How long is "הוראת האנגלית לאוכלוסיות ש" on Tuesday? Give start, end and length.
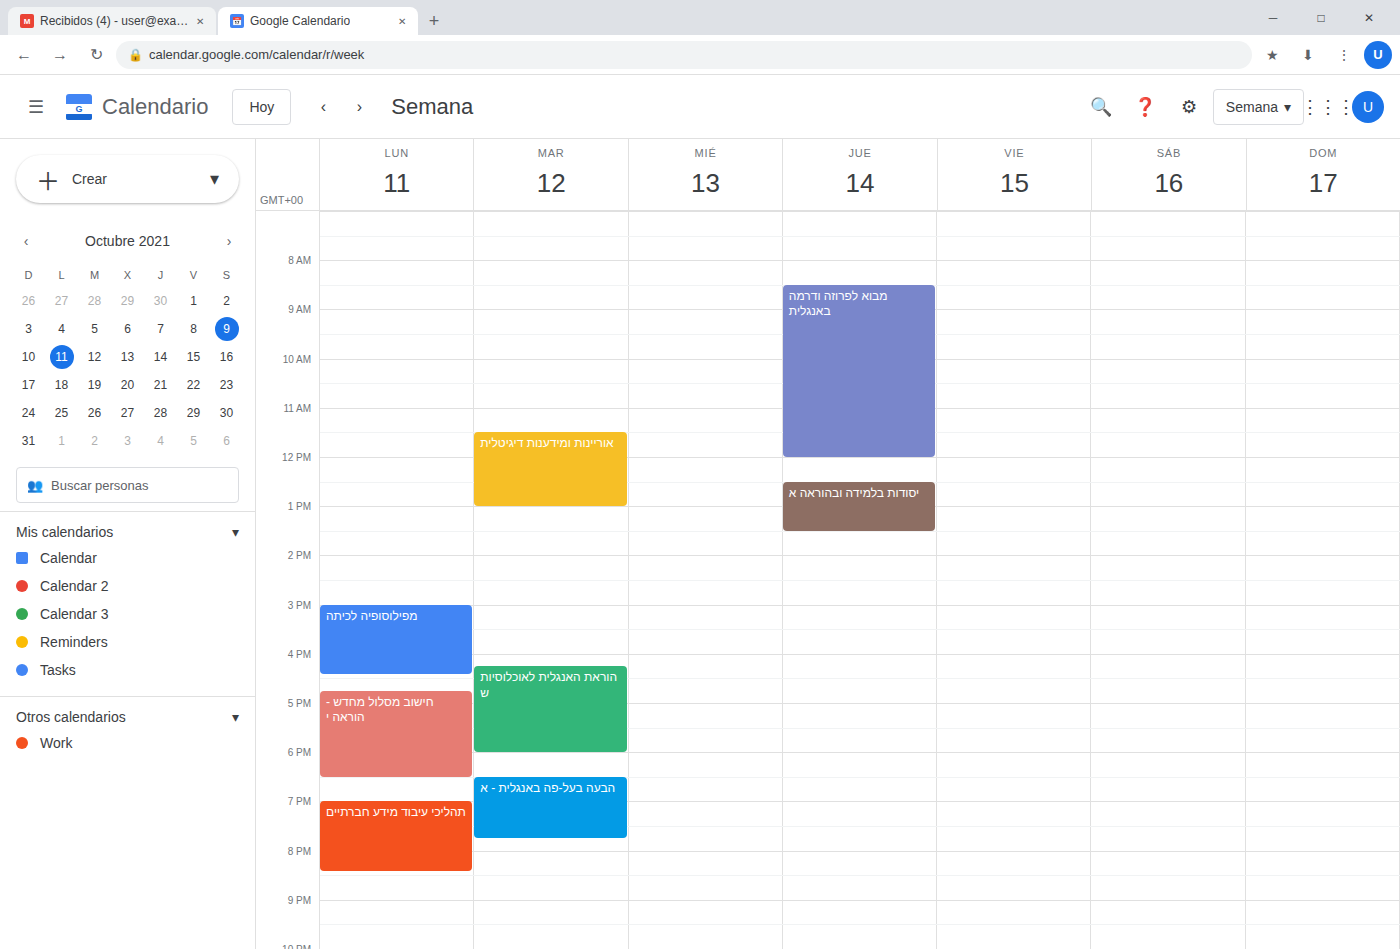
4:15 PM to 6:00 PM, 1 hour 45 minutes